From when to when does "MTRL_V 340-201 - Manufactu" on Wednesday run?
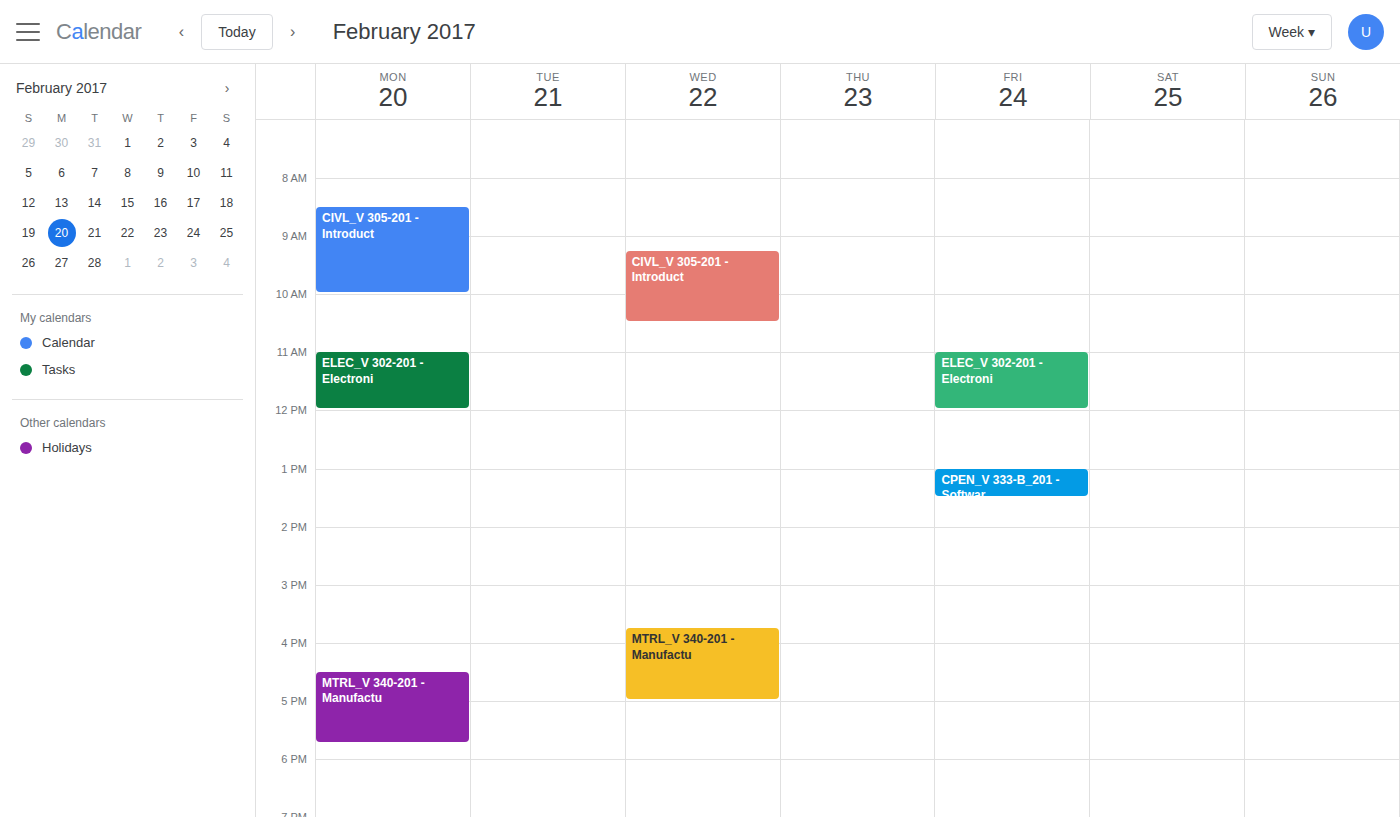
3:45 PM to 5:00 PM